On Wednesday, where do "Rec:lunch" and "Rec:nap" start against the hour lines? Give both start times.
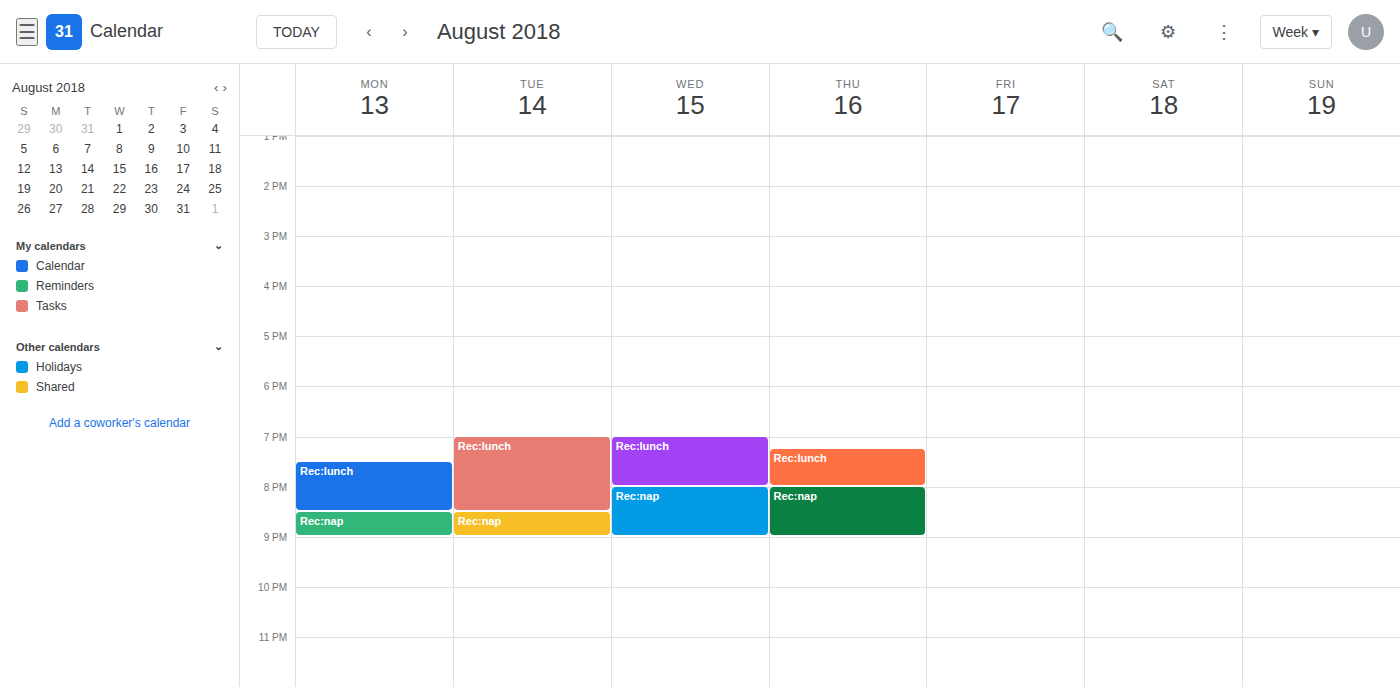
"Rec:lunch": 7:00 PM, exactly on the 7 PM line. "Rec:nap": 8:00 PM, exactly on the 8 PM line.